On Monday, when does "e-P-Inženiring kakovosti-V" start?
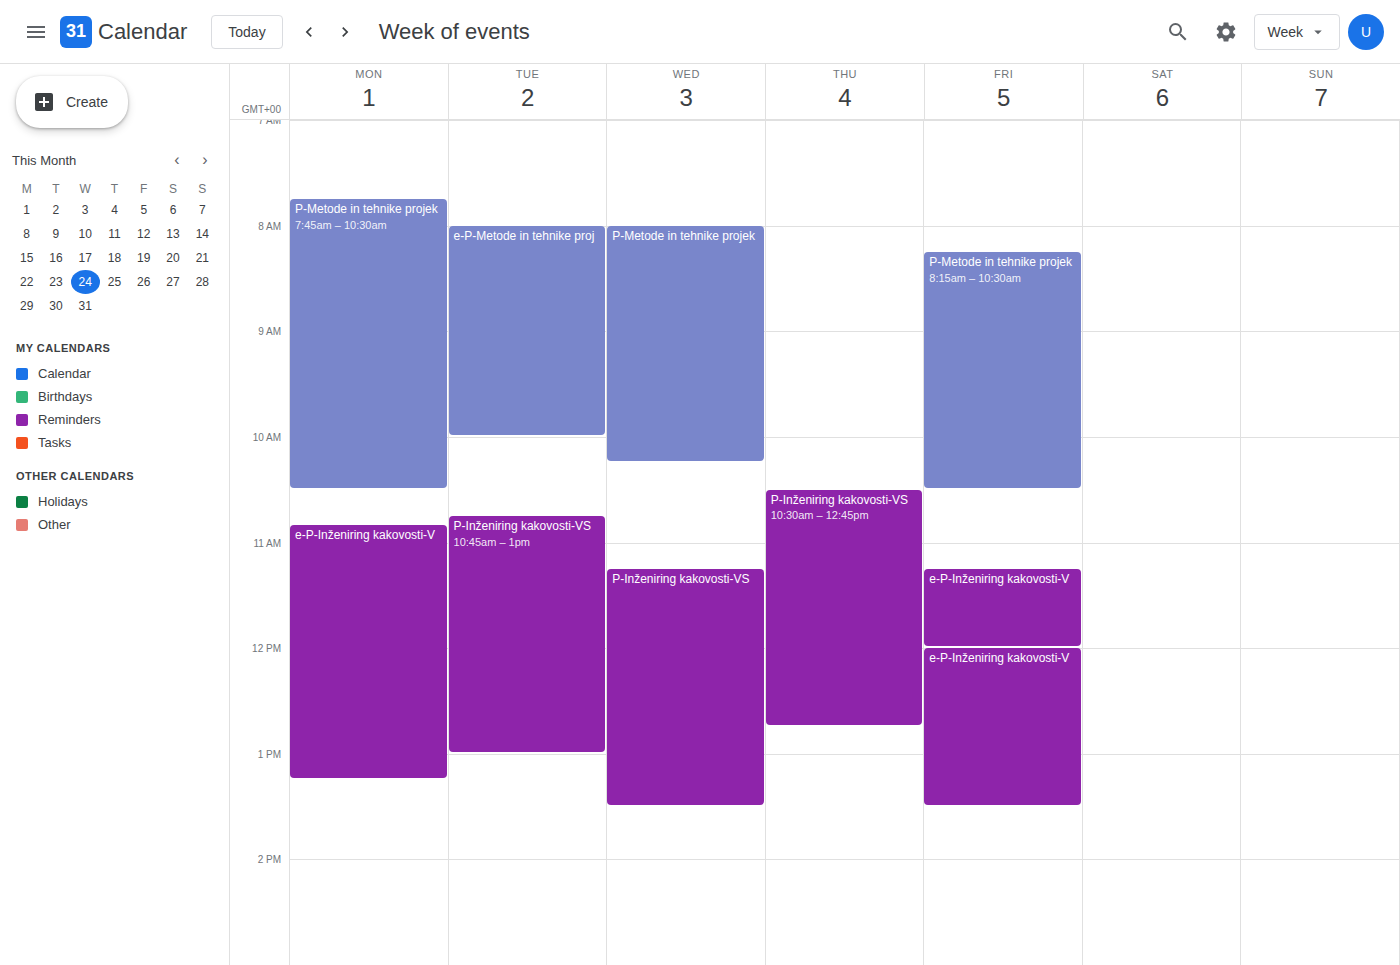
10:50 AM